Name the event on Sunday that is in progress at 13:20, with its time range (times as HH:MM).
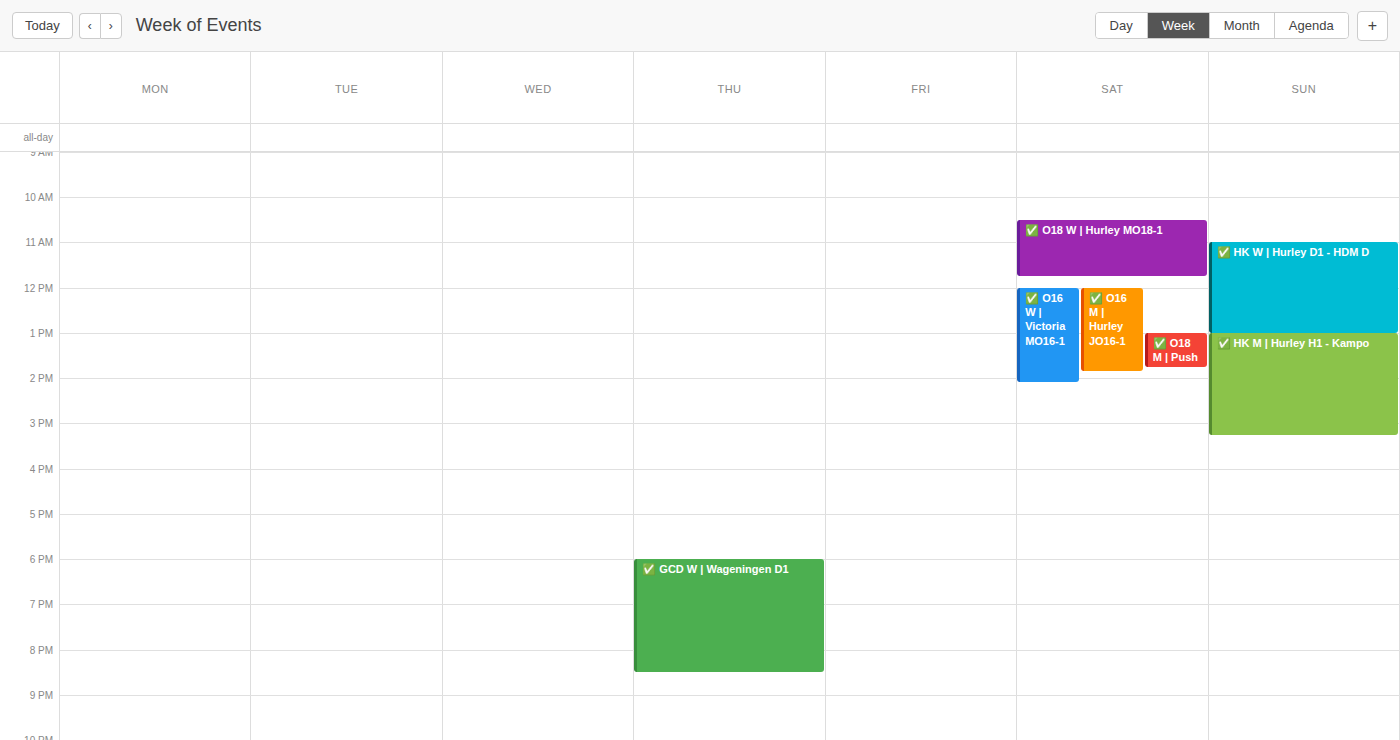
"✅ HK M | Hurley H1 - Kampo", 13:00 to 15:15